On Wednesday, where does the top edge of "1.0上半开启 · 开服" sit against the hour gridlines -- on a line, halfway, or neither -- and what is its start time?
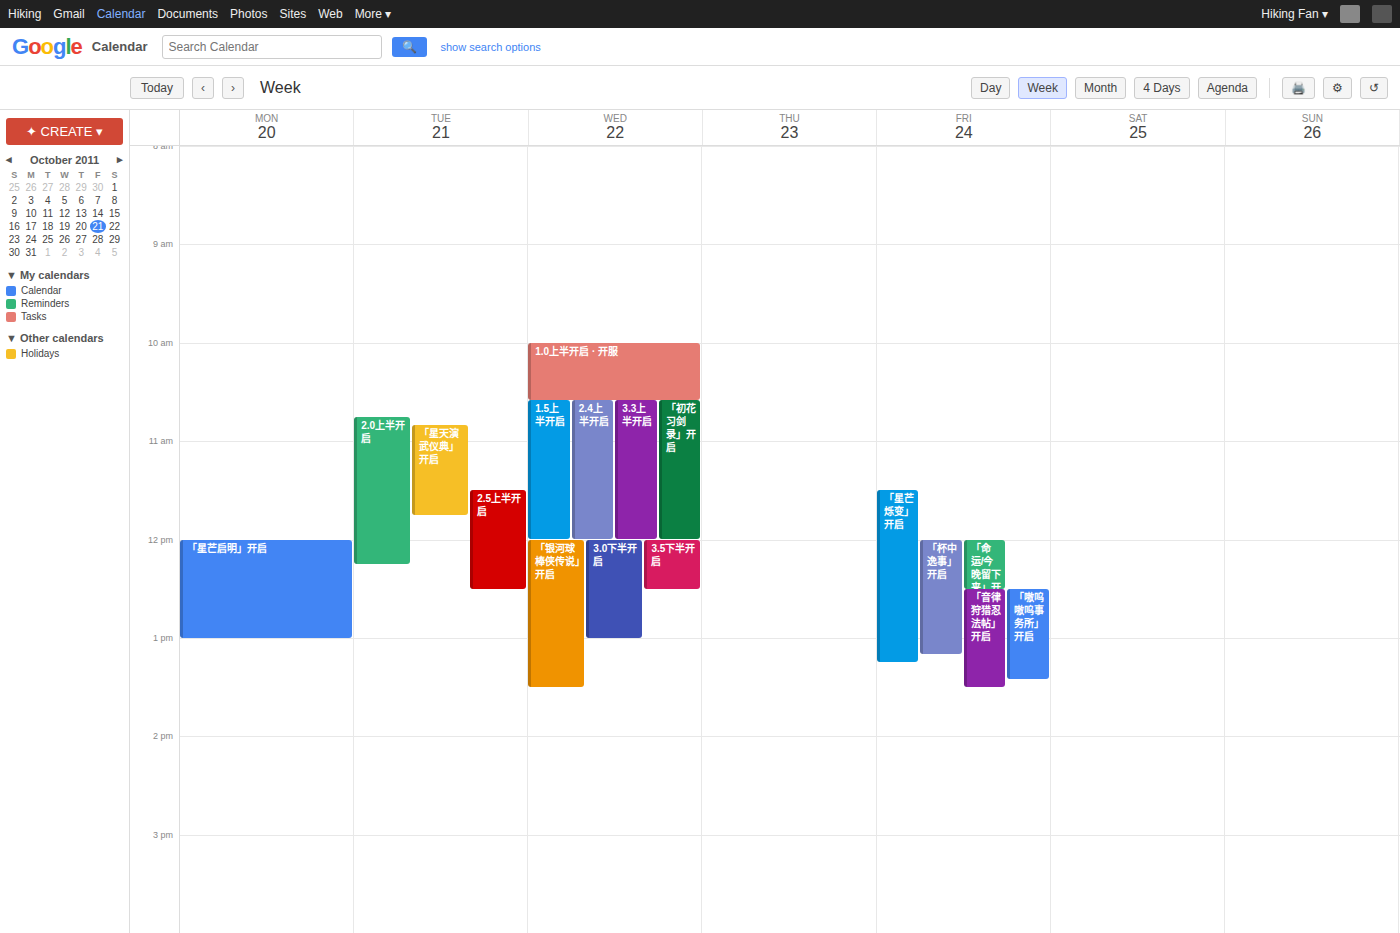
10:00 AM -- exactly on the 10 AM line.